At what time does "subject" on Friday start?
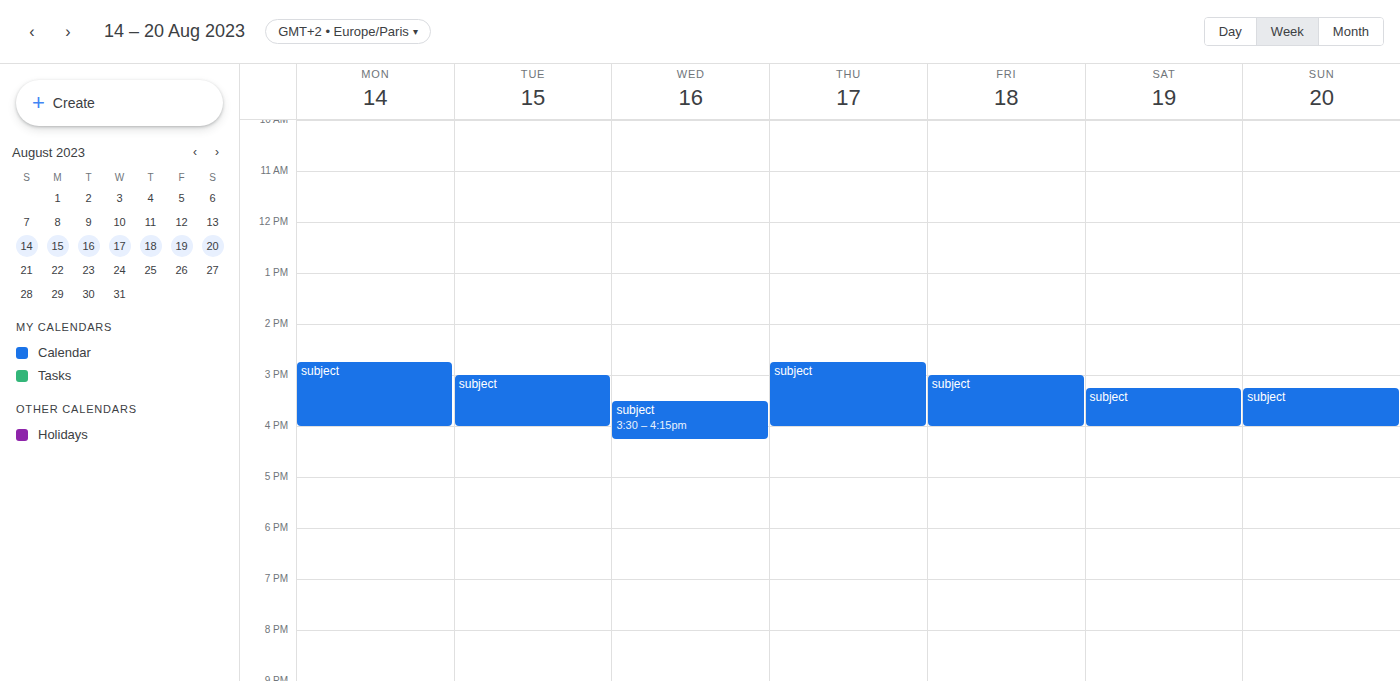
3:00 PM